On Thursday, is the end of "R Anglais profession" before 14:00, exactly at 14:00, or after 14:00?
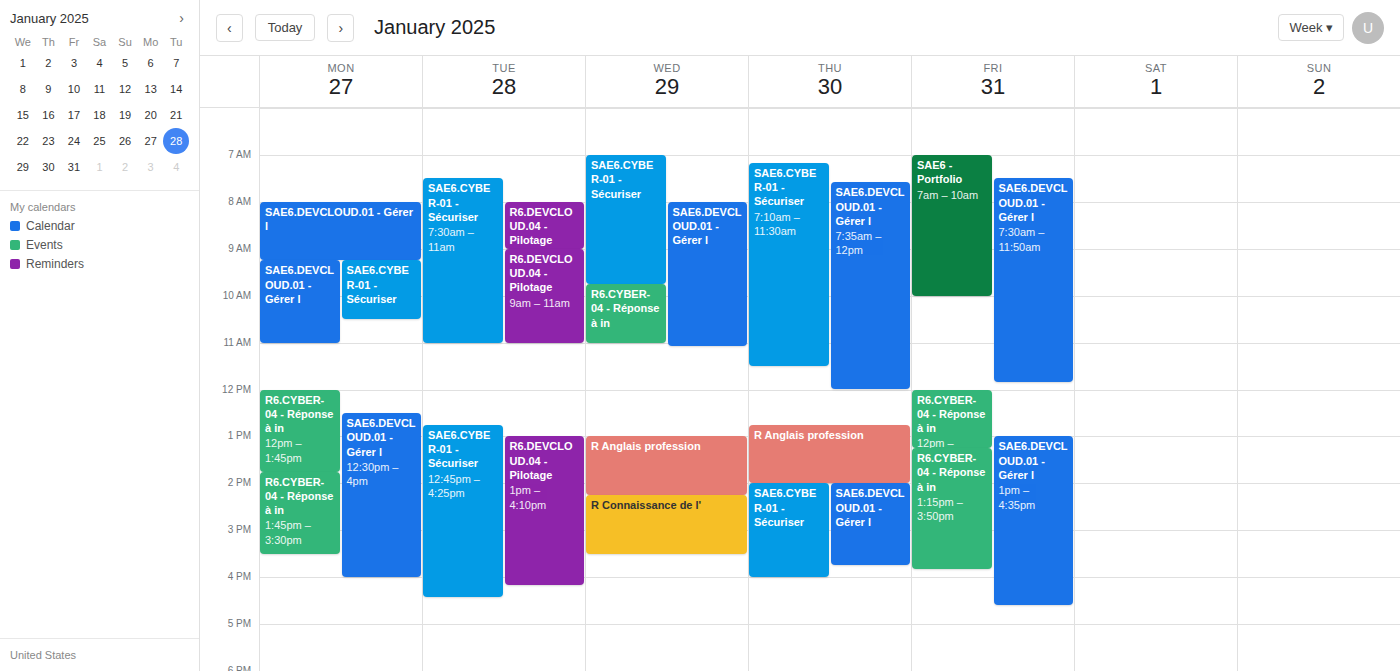
14:00 -- exactly at 14:00, on the 14:00 line.